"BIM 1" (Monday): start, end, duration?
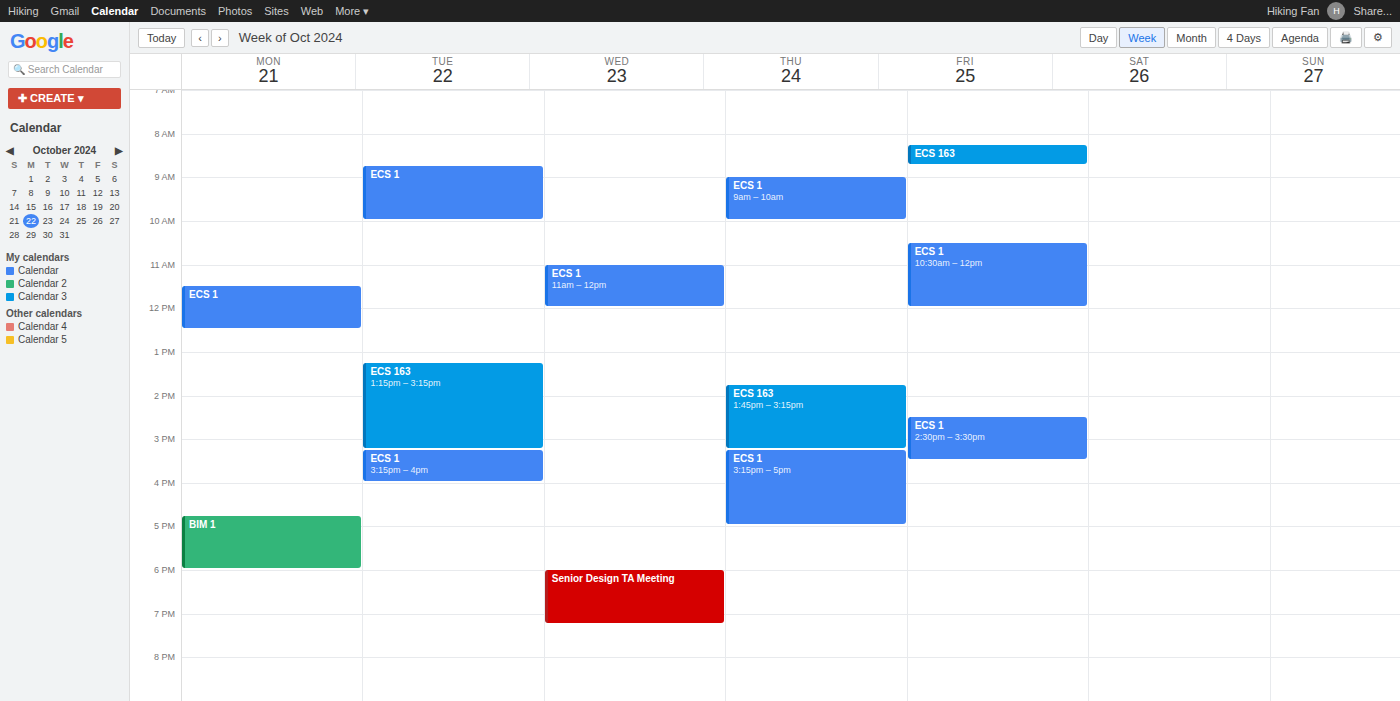
4:45 PM to 6:00 PM, 1 hour 15 minutes